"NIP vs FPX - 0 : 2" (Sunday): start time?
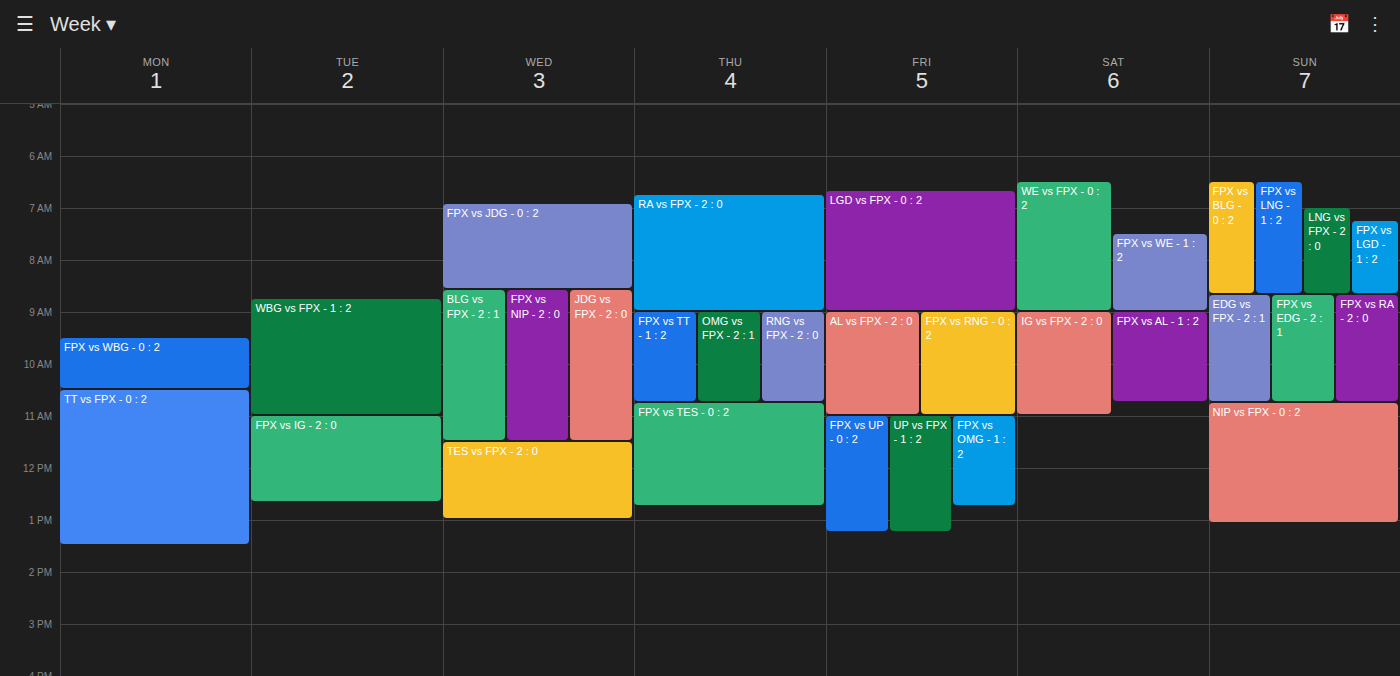
10:45 AM